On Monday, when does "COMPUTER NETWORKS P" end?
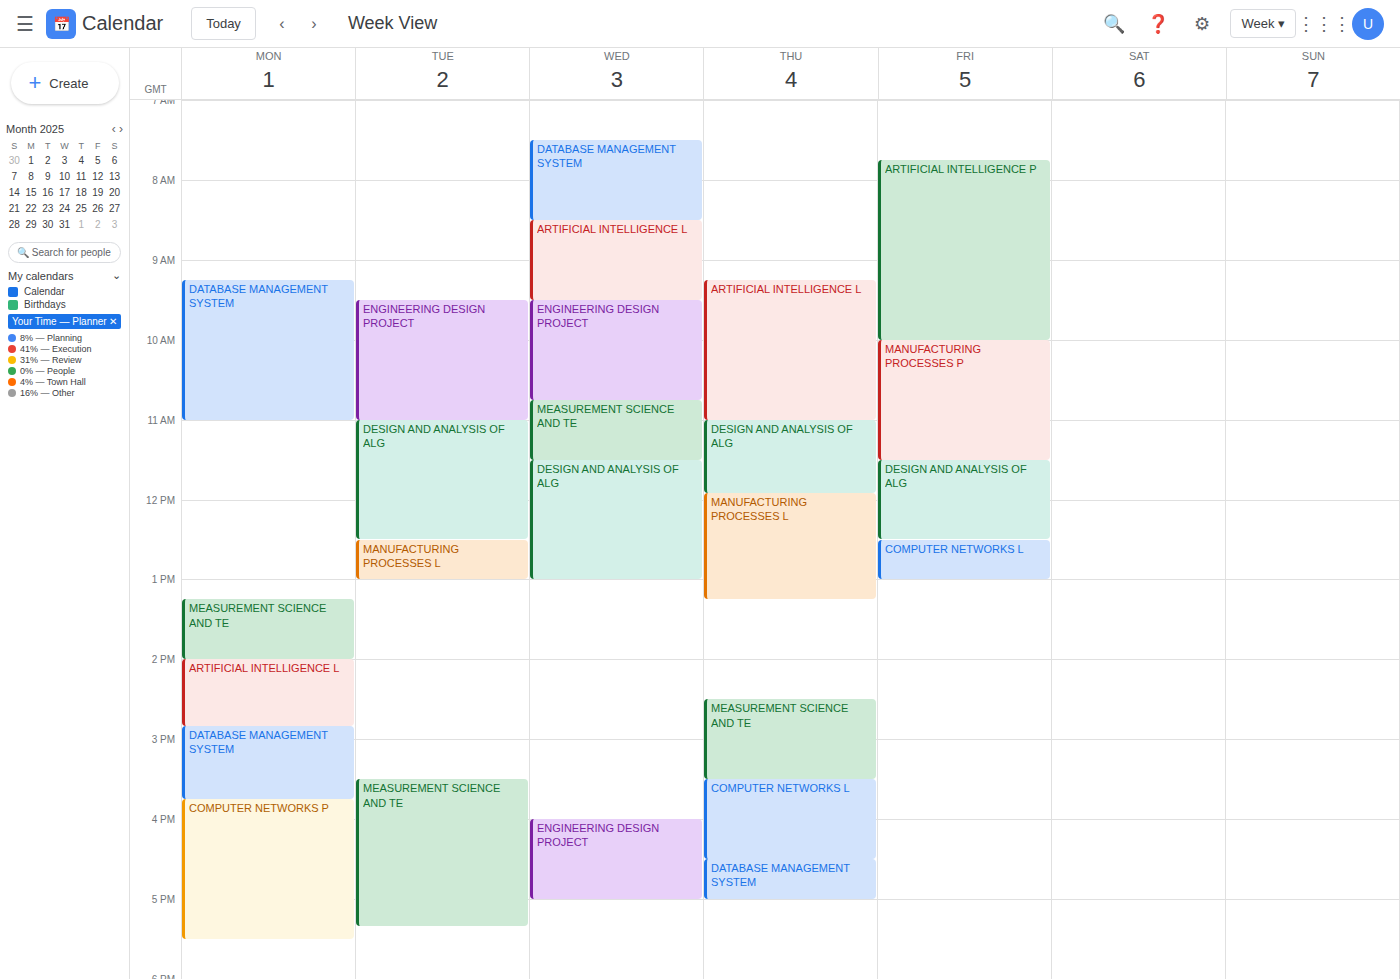
5:30 PM